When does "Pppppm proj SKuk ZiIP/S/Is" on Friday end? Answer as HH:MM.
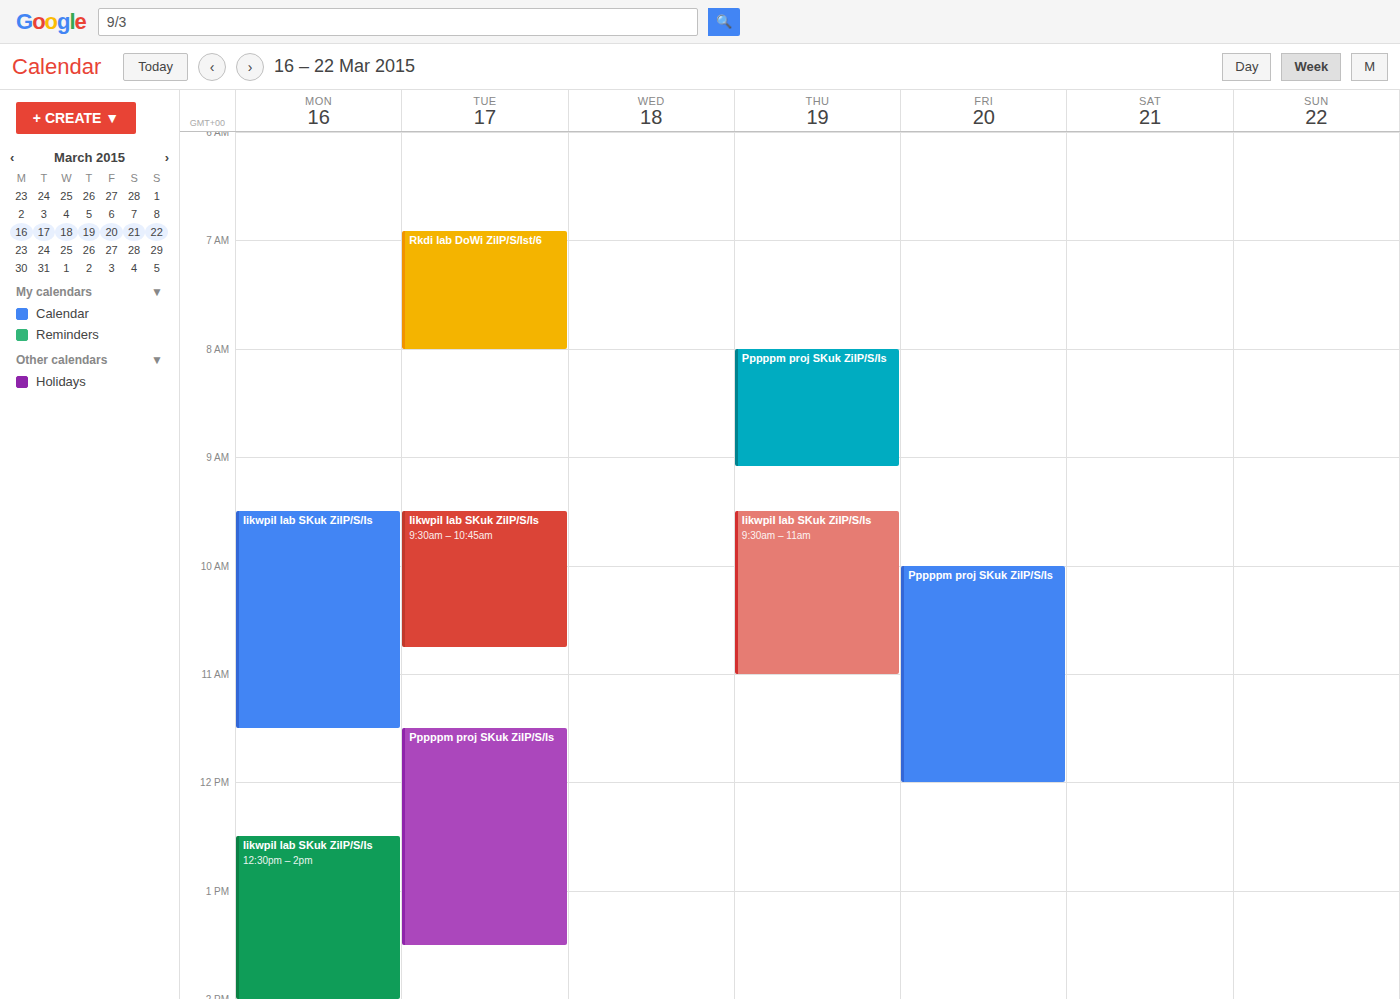
12:00